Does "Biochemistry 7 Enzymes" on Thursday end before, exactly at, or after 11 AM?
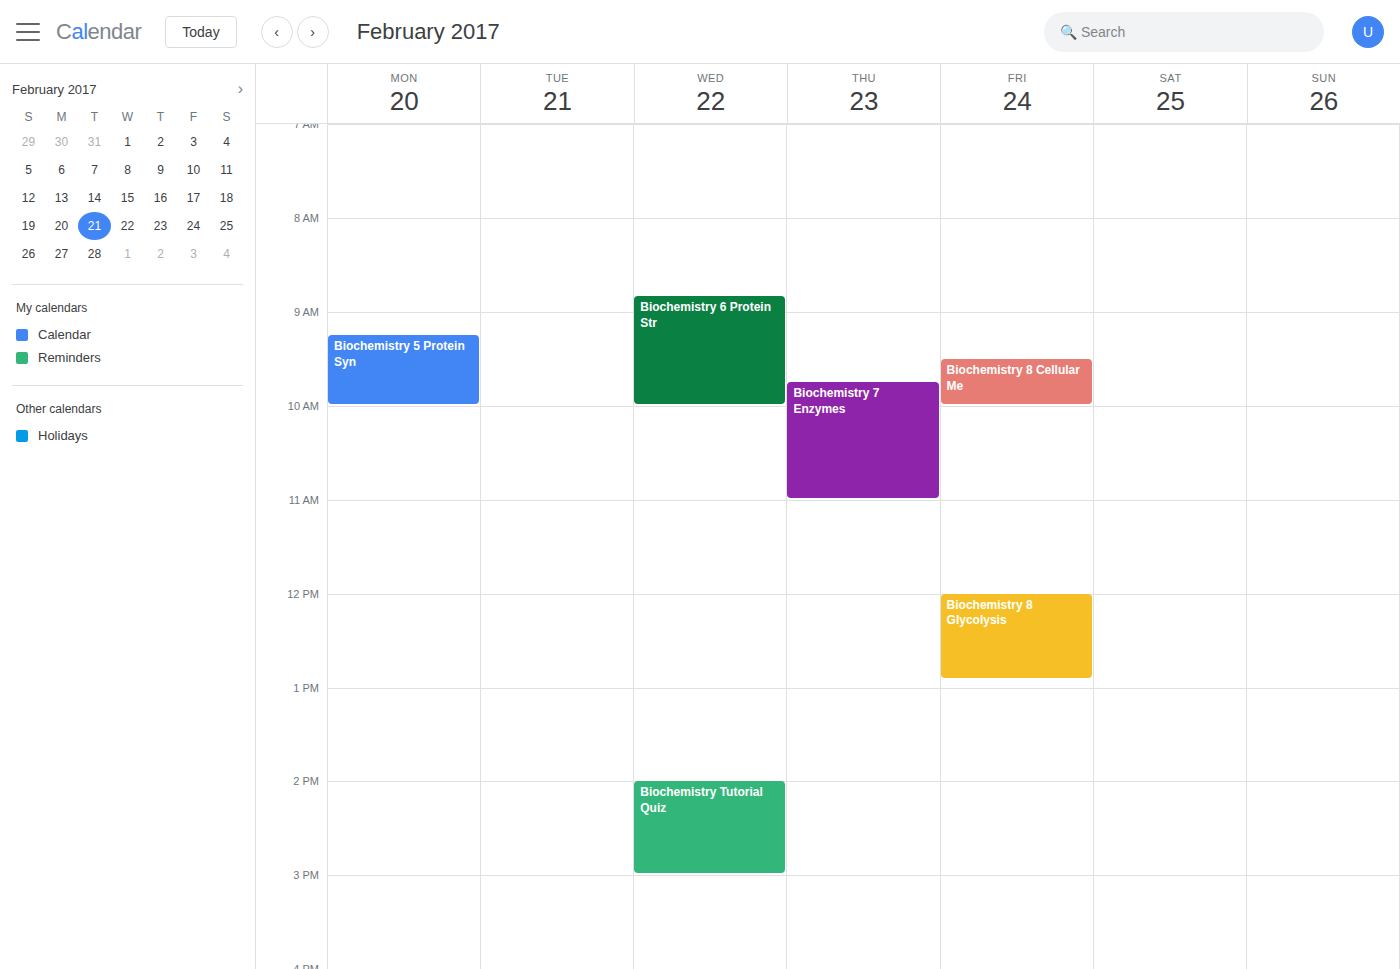
11:00 AM -- exactly at 11 AM, on the 11 AM line.